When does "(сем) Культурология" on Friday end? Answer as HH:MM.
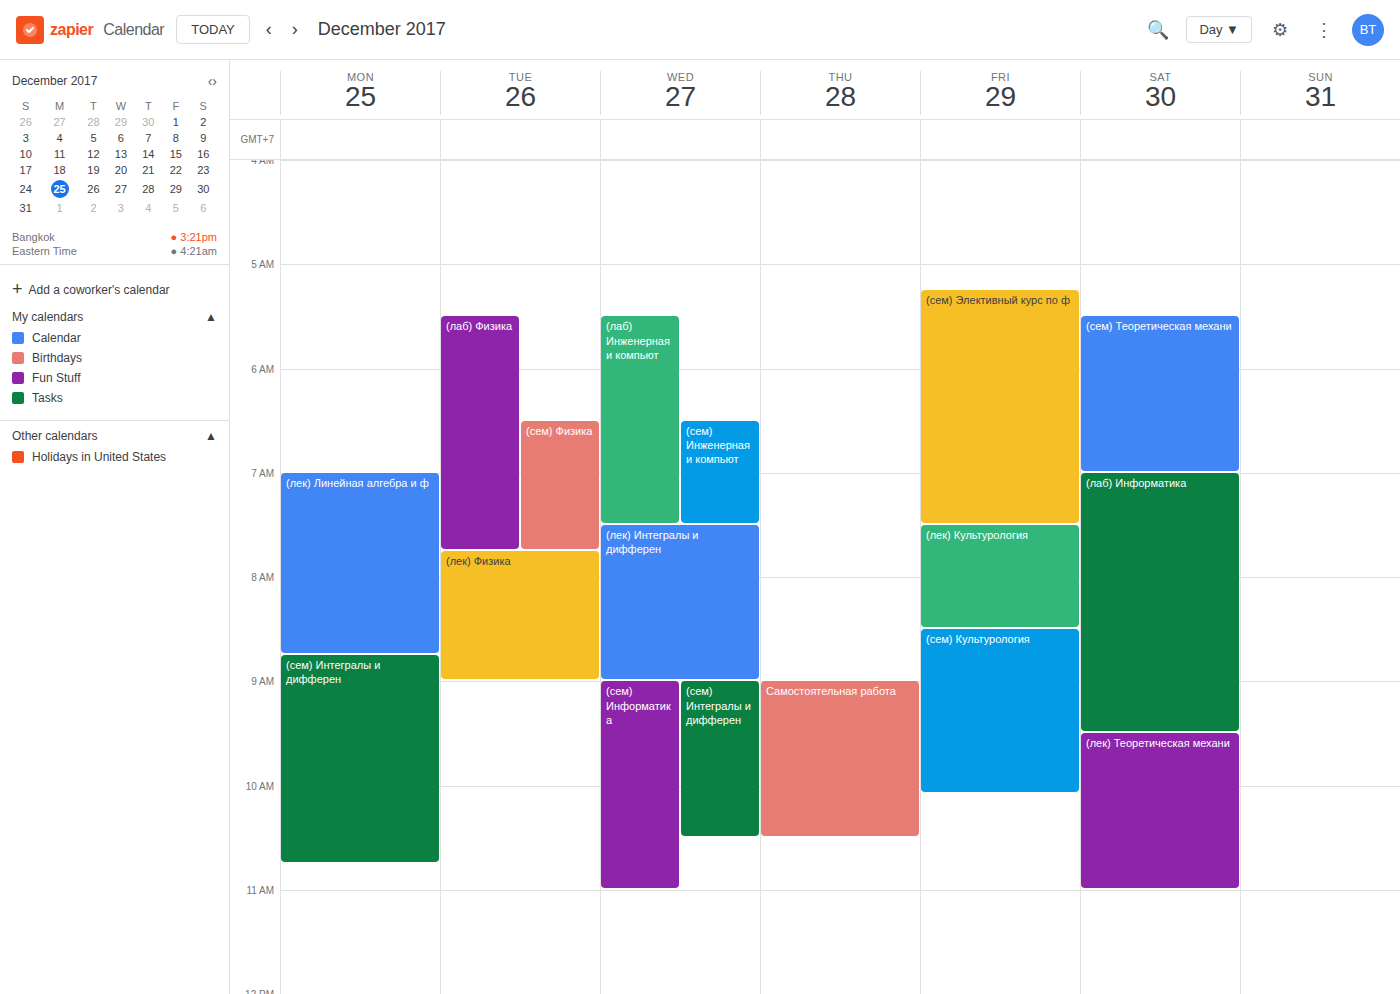
10:05